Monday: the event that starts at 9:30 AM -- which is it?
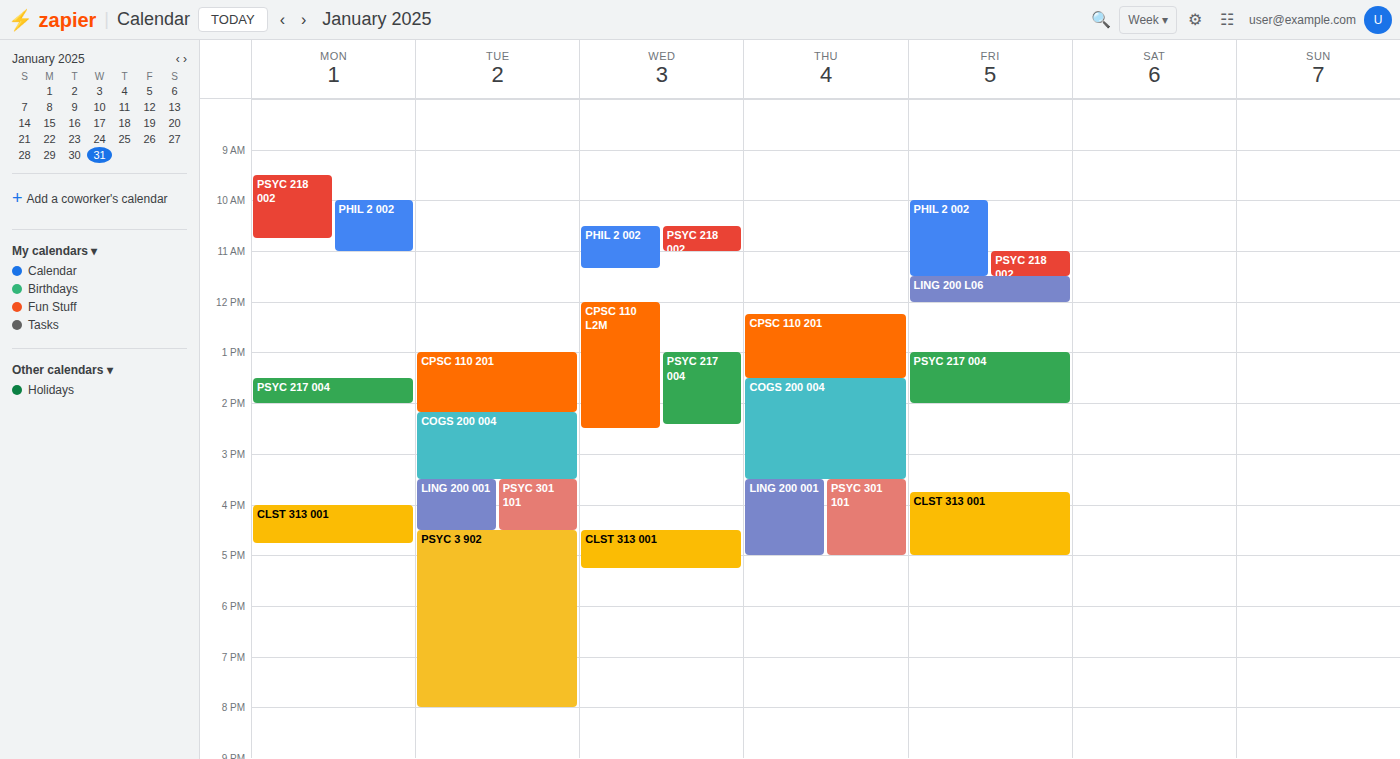
"PSYC 218 002"